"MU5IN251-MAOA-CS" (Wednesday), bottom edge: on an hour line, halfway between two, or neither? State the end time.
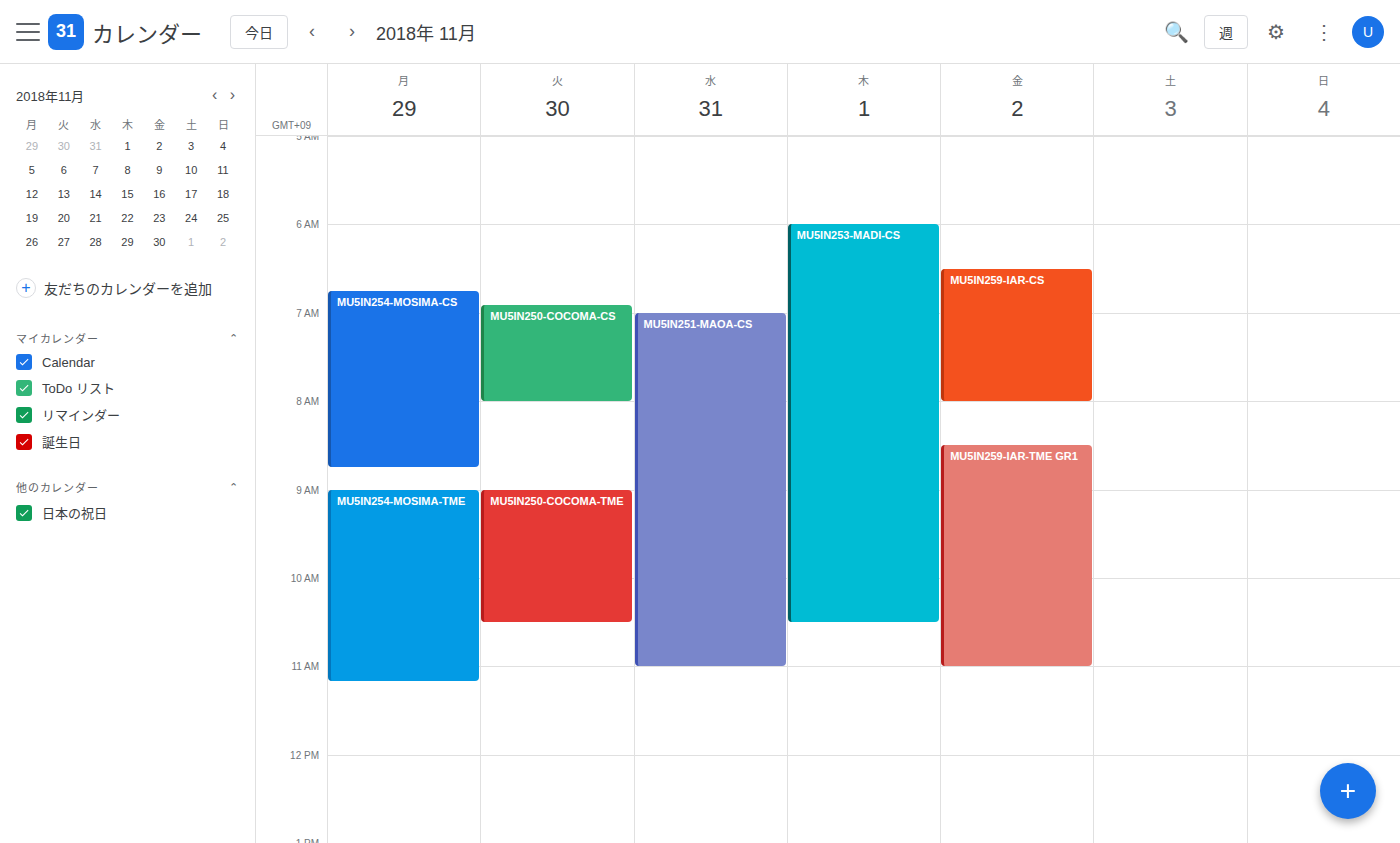
11:00 AM -- exactly on the 11 AM line.